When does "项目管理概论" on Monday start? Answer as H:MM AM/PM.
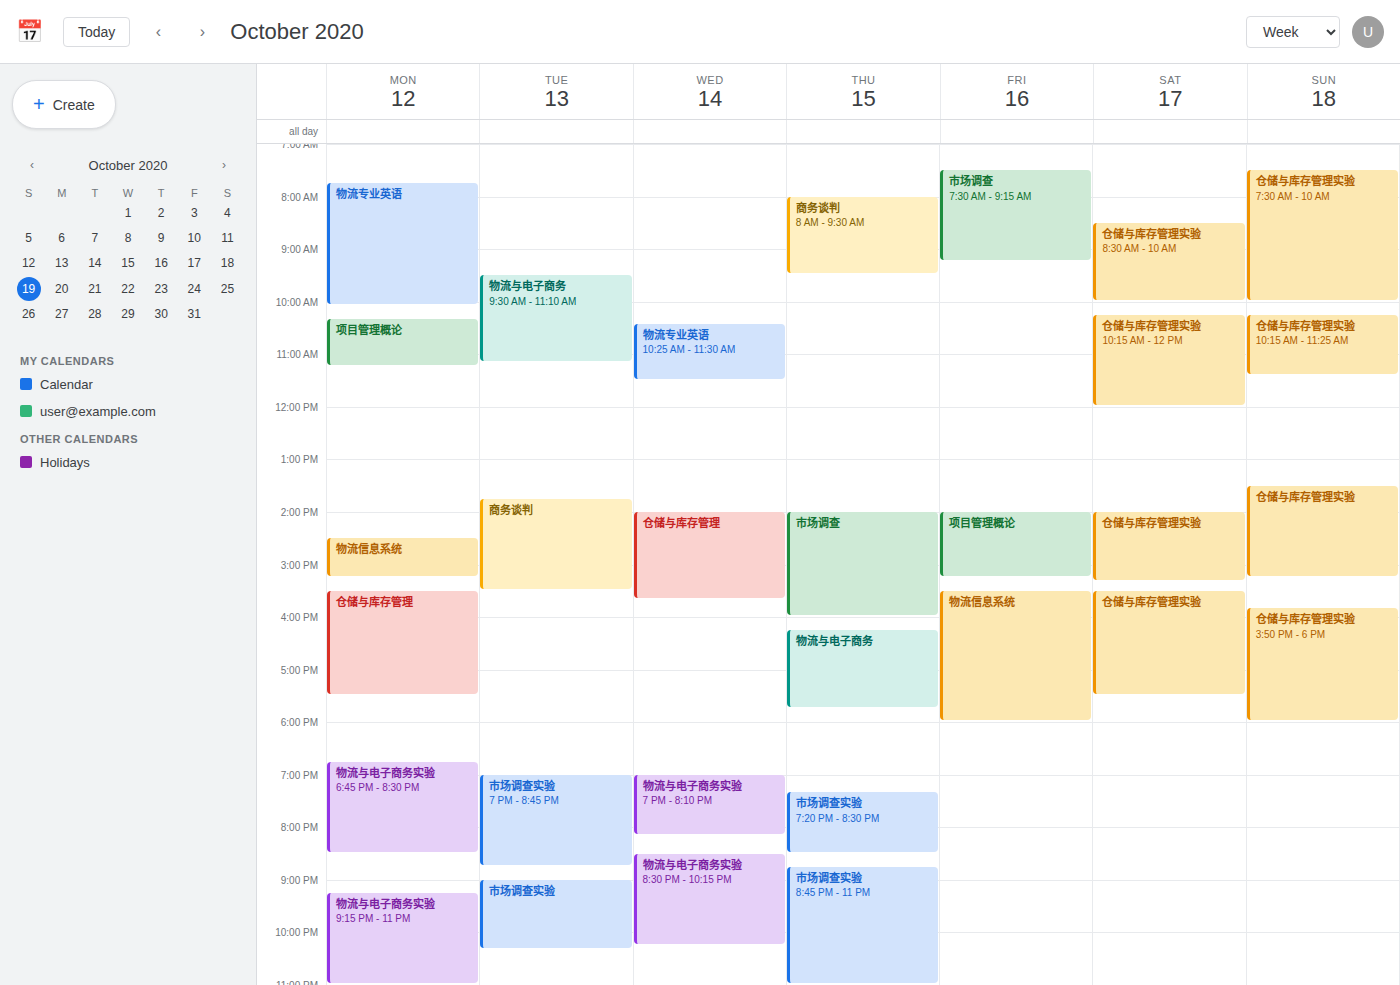
10:20 AM